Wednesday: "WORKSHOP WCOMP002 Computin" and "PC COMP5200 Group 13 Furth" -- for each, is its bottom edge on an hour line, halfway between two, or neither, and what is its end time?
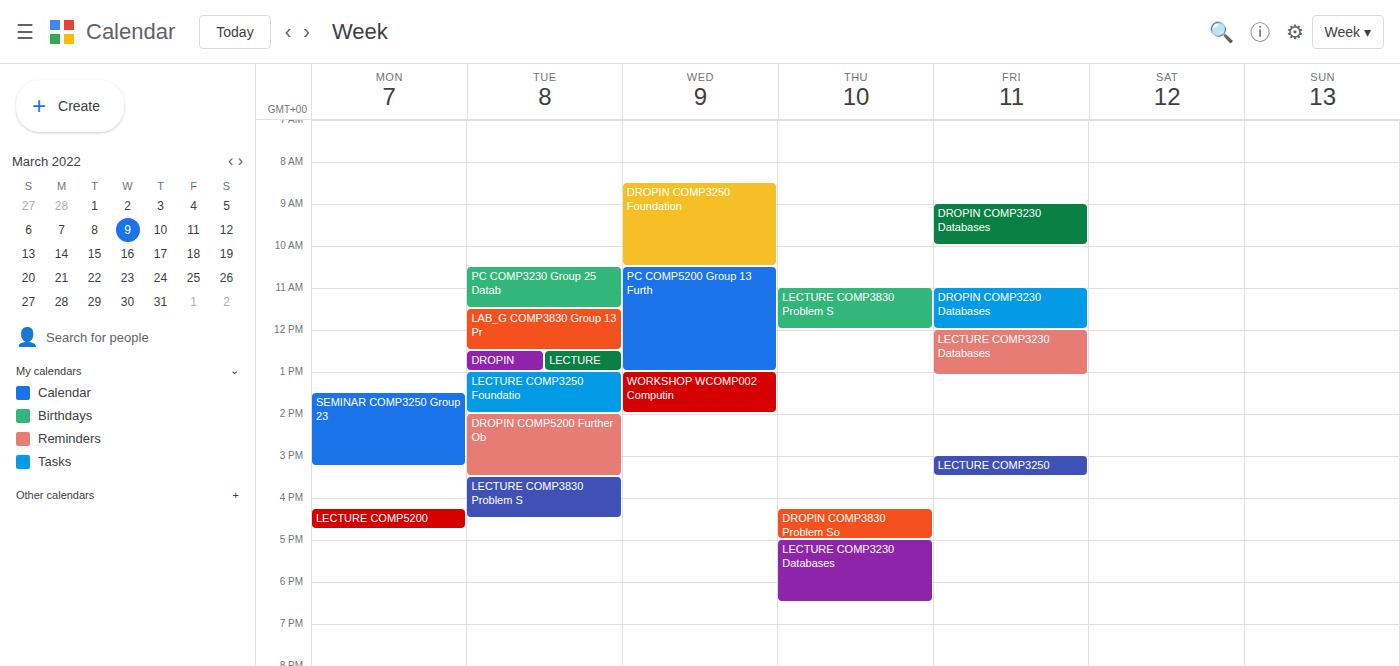
"WORKSHOP WCOMP002 Computin": 2:00 PM, exactly on the 2 PM line. "PC COMP5200 Group 13 Furth": 1:00 PM, exactly on the 1 PM line.